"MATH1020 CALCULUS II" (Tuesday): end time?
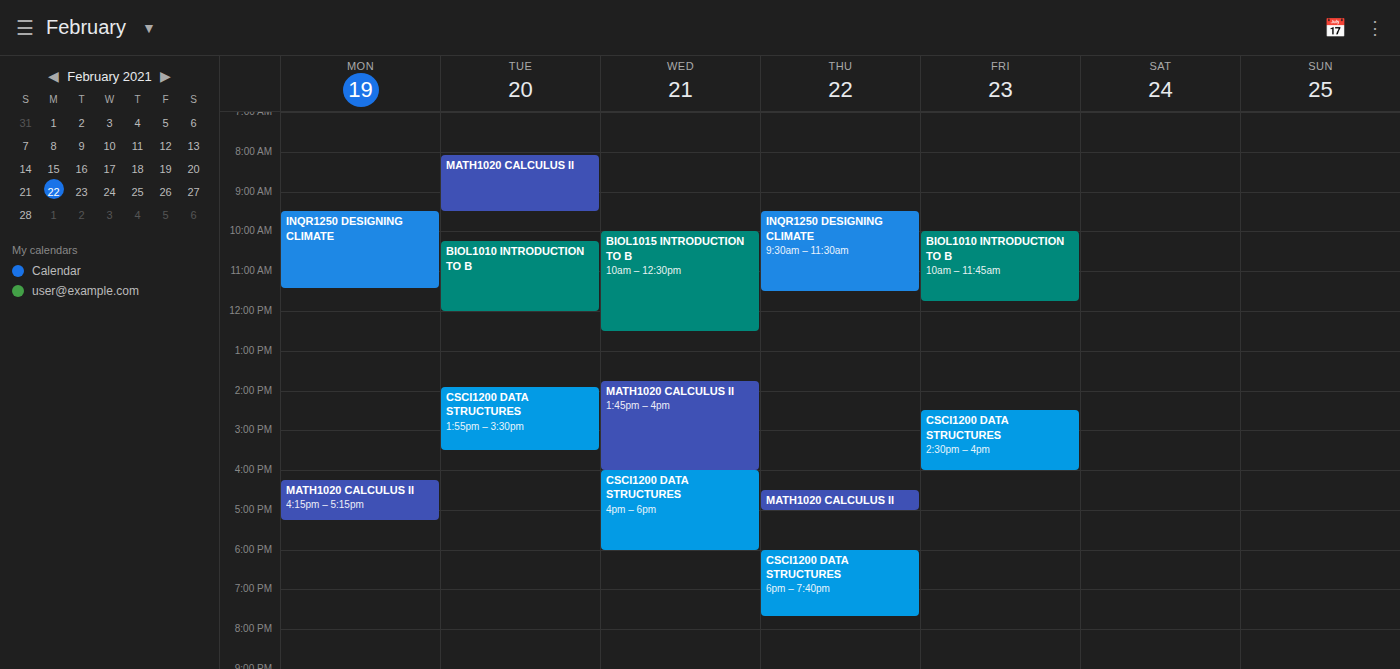
9:30 AM